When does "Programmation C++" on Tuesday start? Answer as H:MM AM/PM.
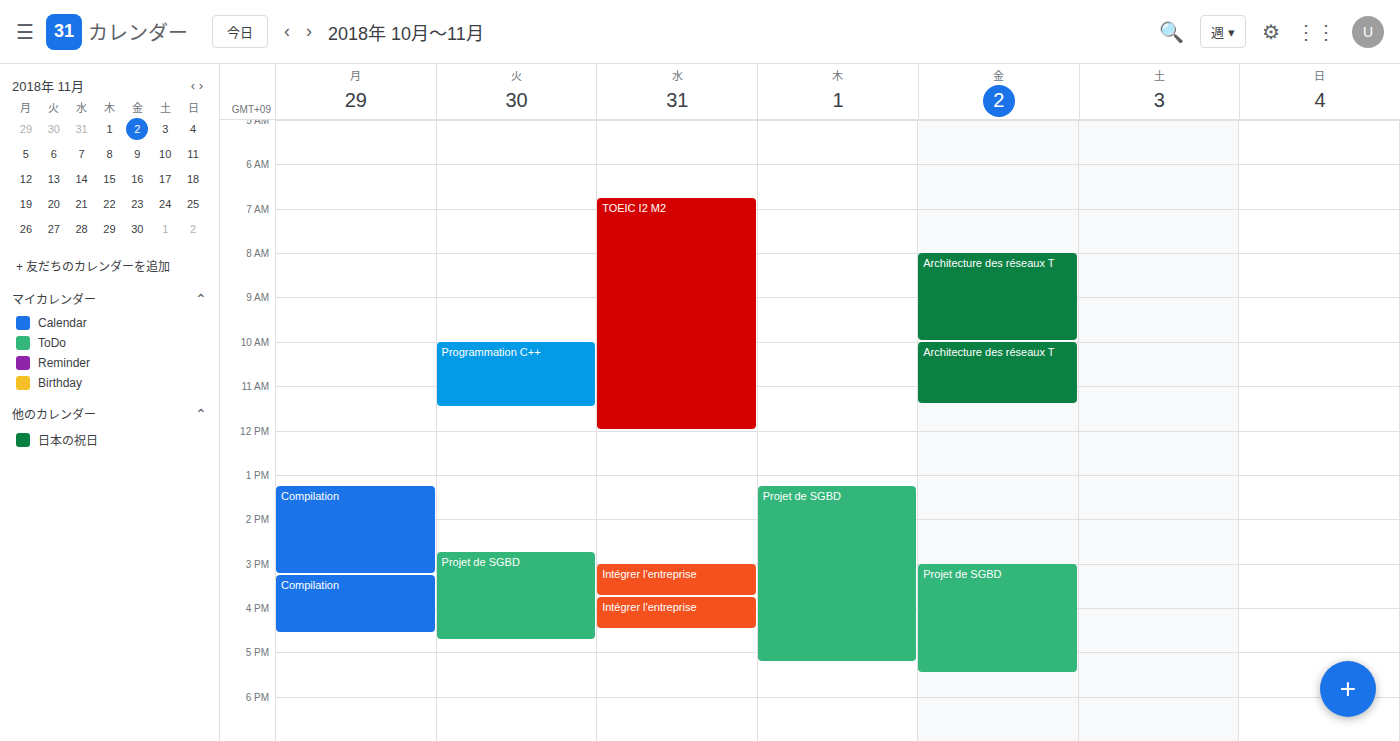
10:00 AM